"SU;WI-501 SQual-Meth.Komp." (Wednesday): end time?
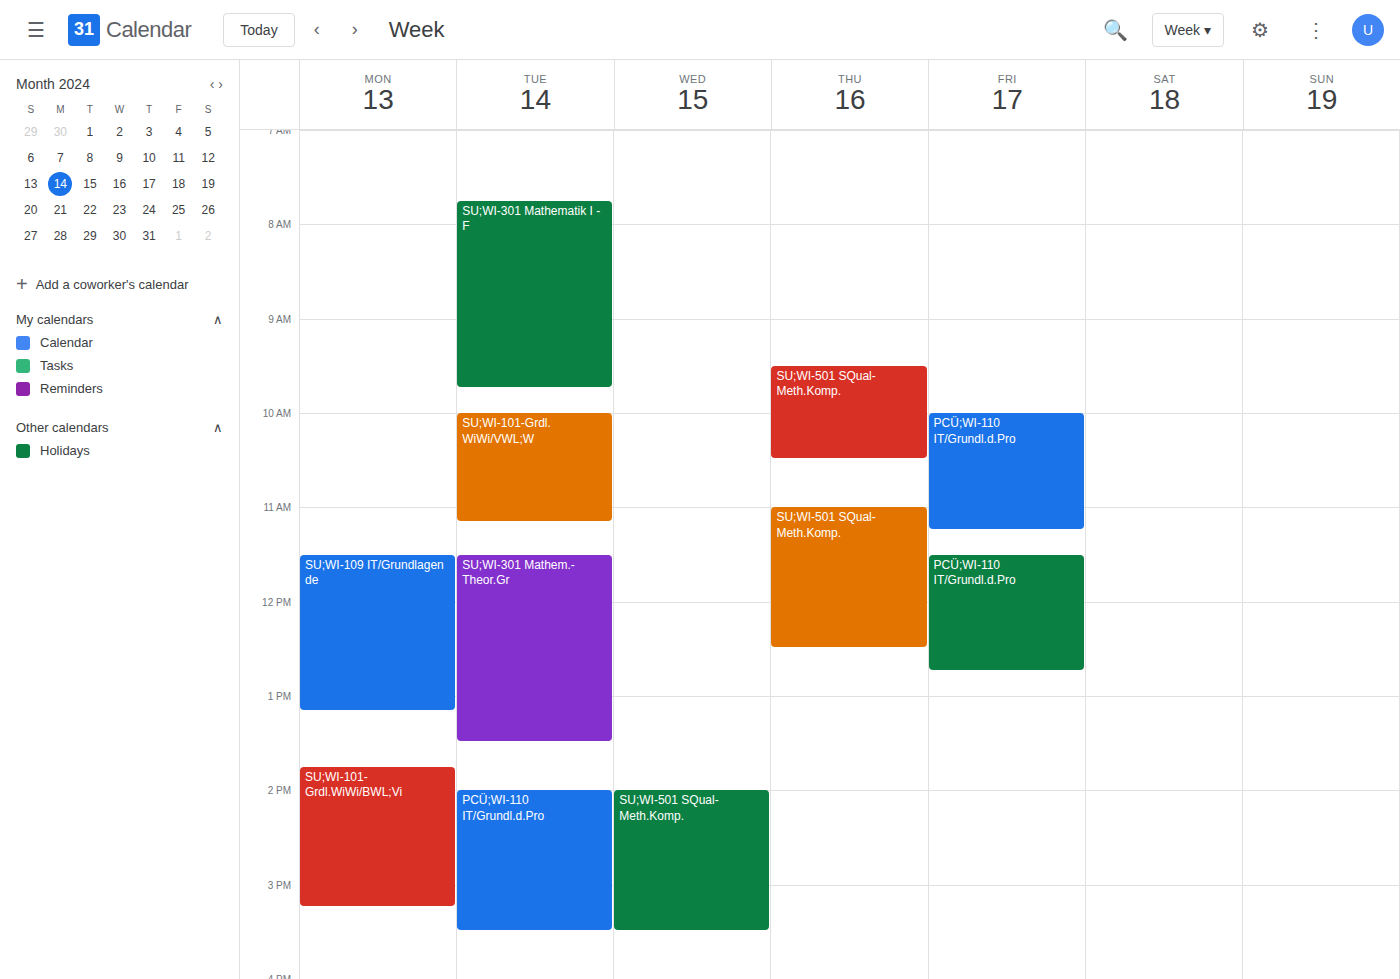
3:30 PM